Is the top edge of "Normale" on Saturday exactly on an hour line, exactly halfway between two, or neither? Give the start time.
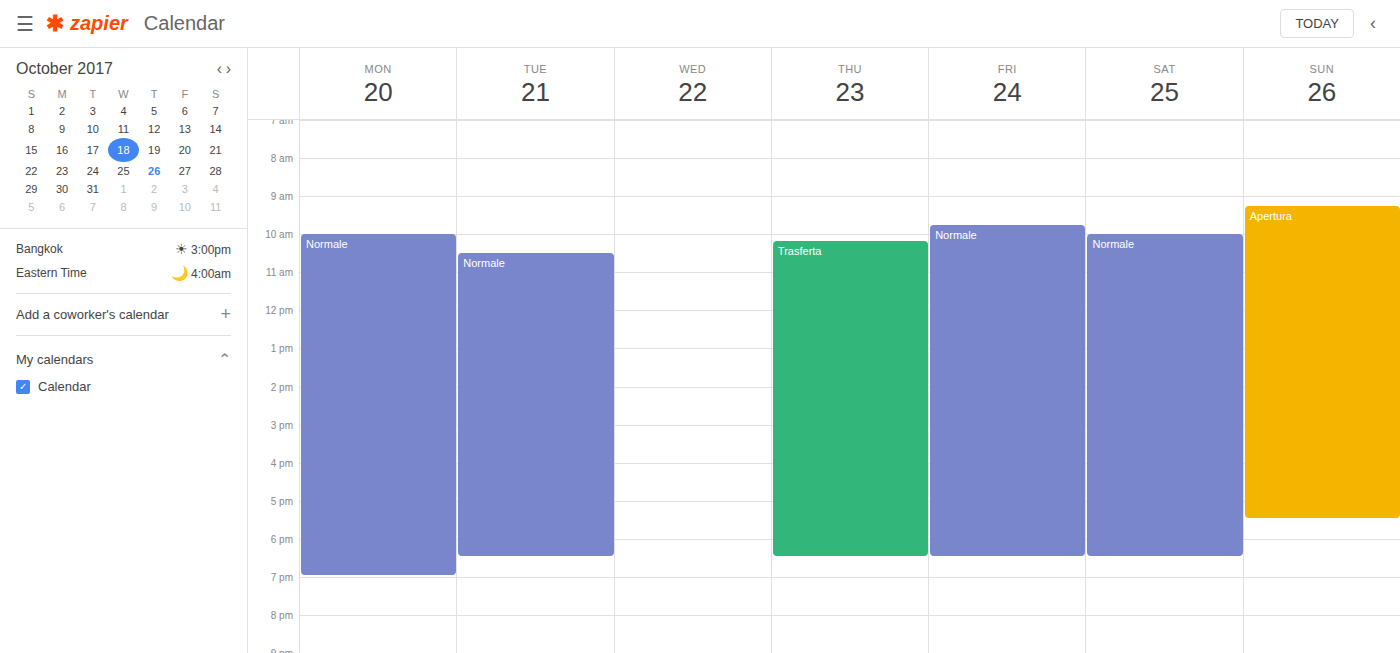
10:00 AM -- exactly on the 10 AM line.